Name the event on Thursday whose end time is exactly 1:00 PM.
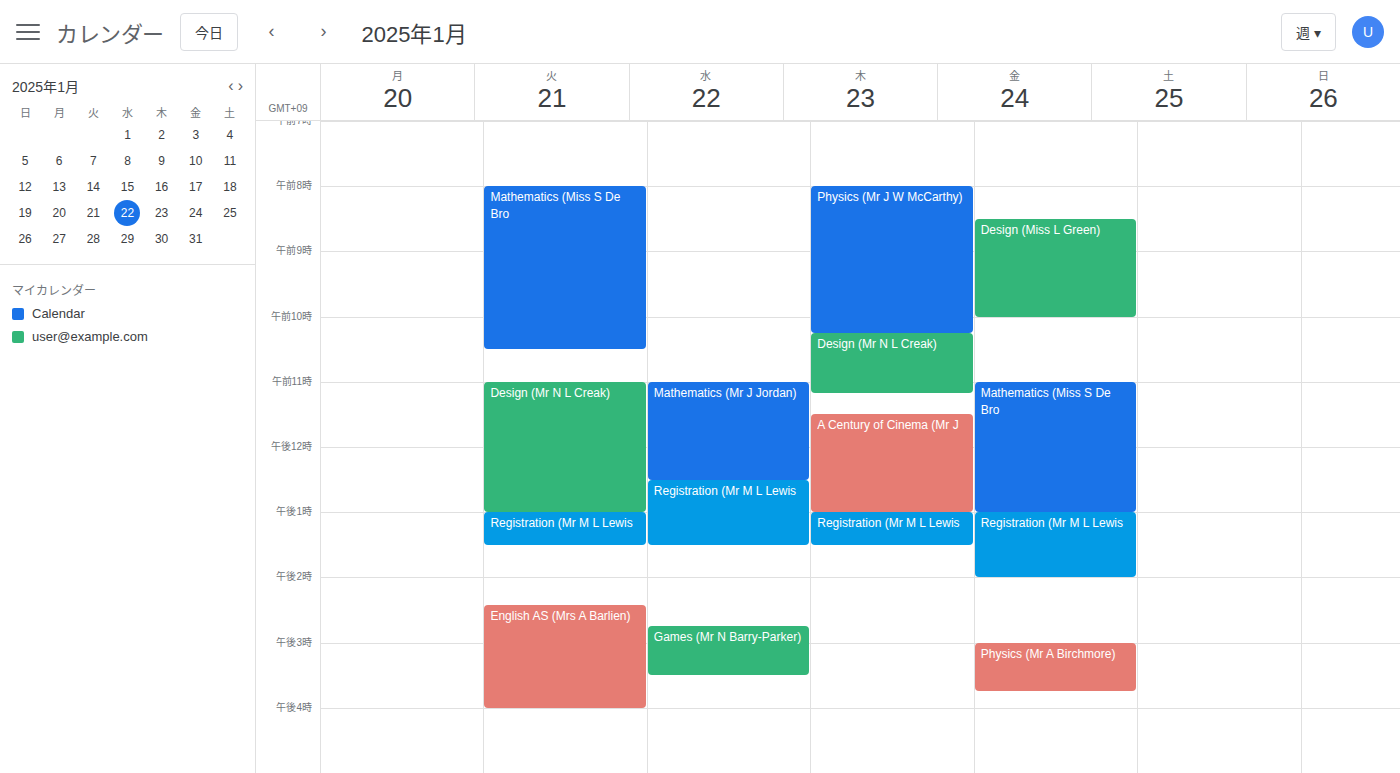
"A Century of Cinema (Mr J"